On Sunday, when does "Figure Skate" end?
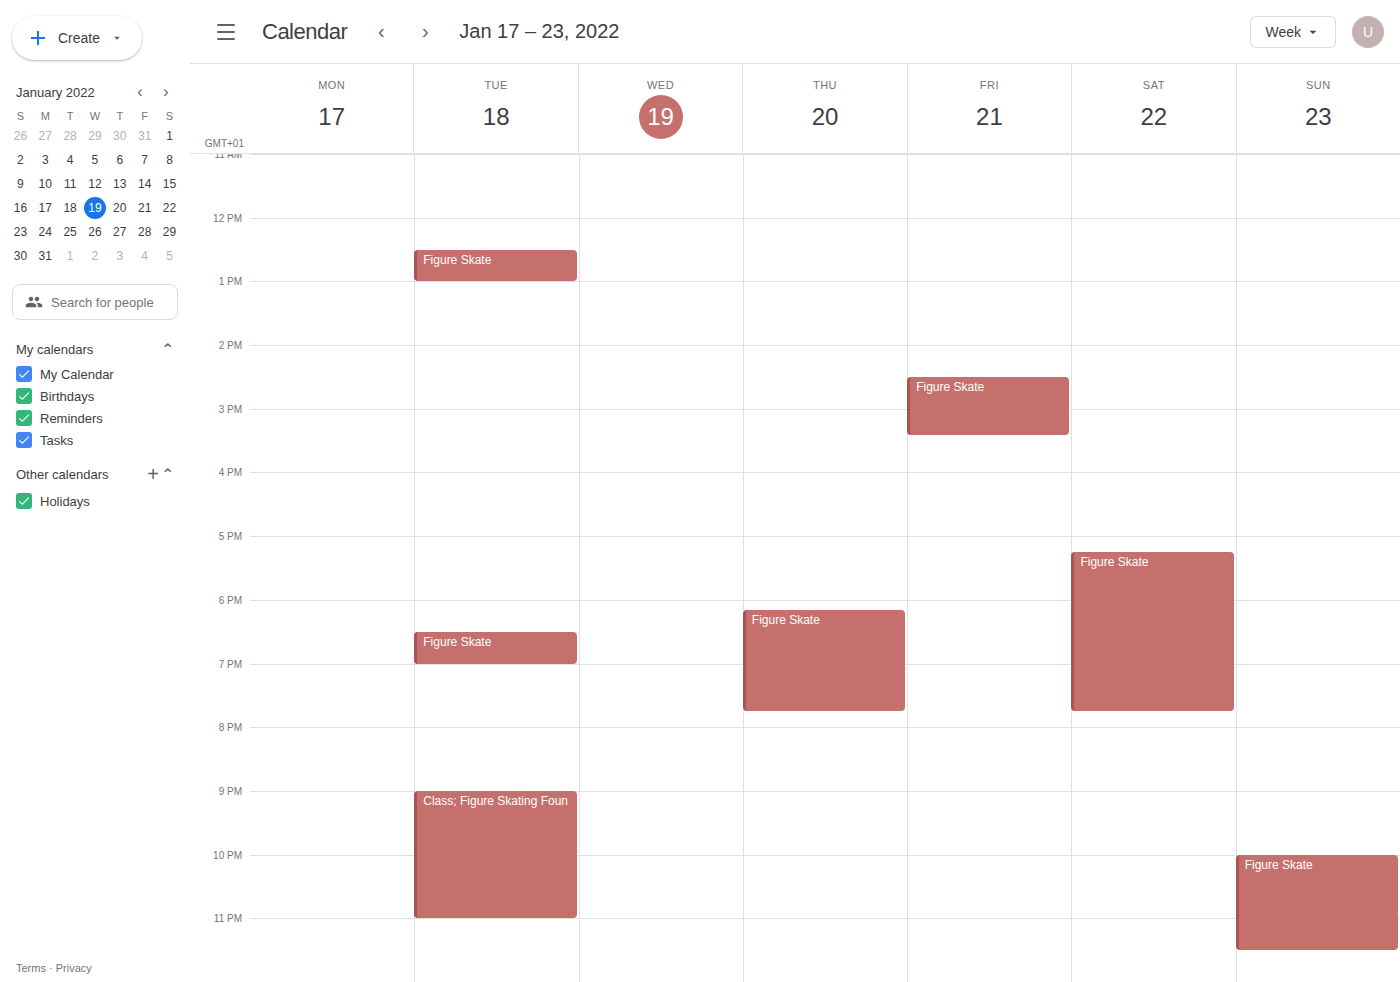
11:30 PM